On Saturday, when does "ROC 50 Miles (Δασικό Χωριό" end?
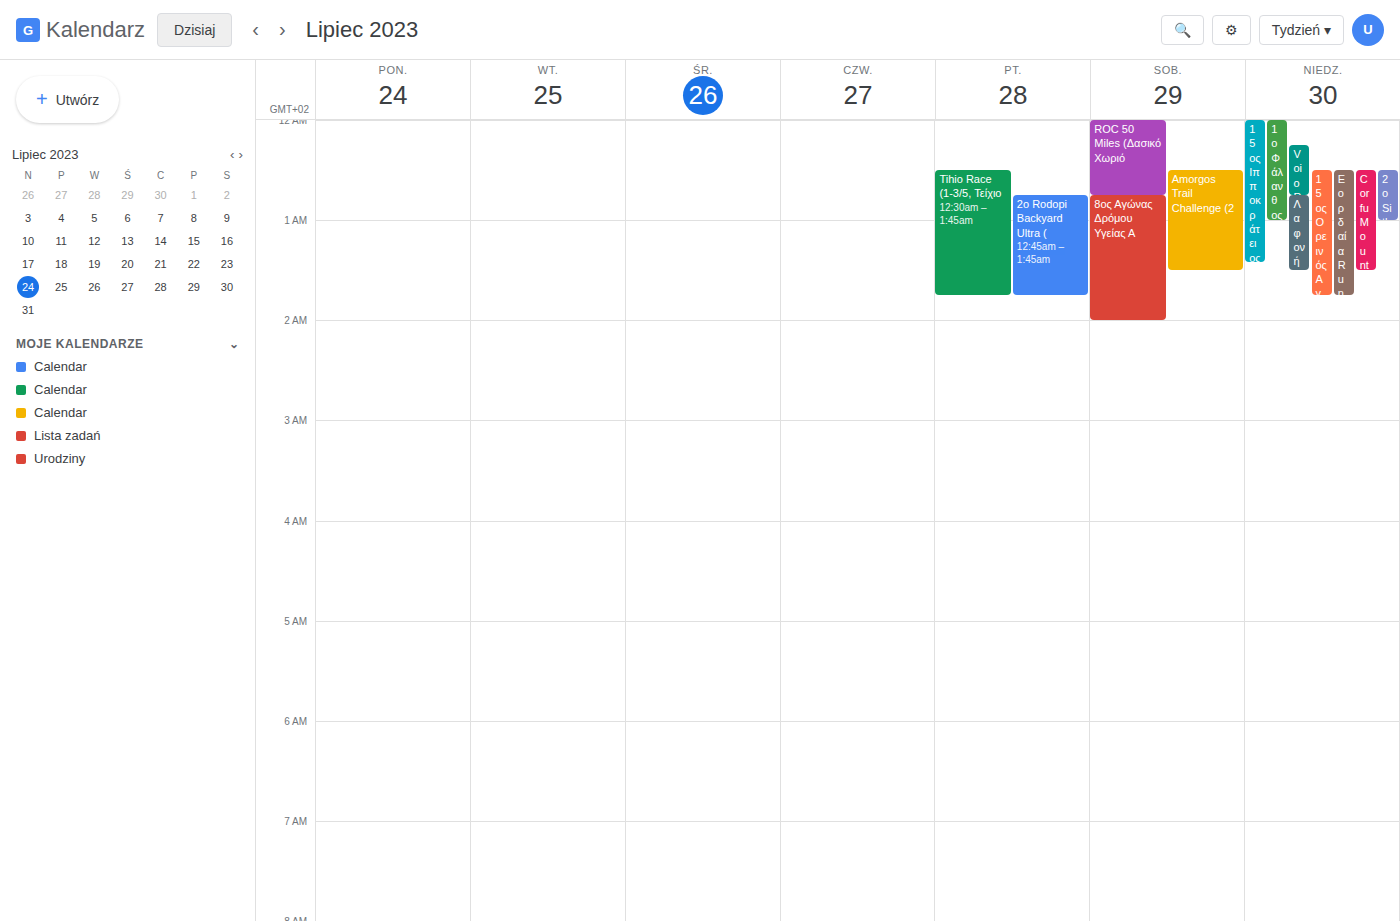
12:45 AM